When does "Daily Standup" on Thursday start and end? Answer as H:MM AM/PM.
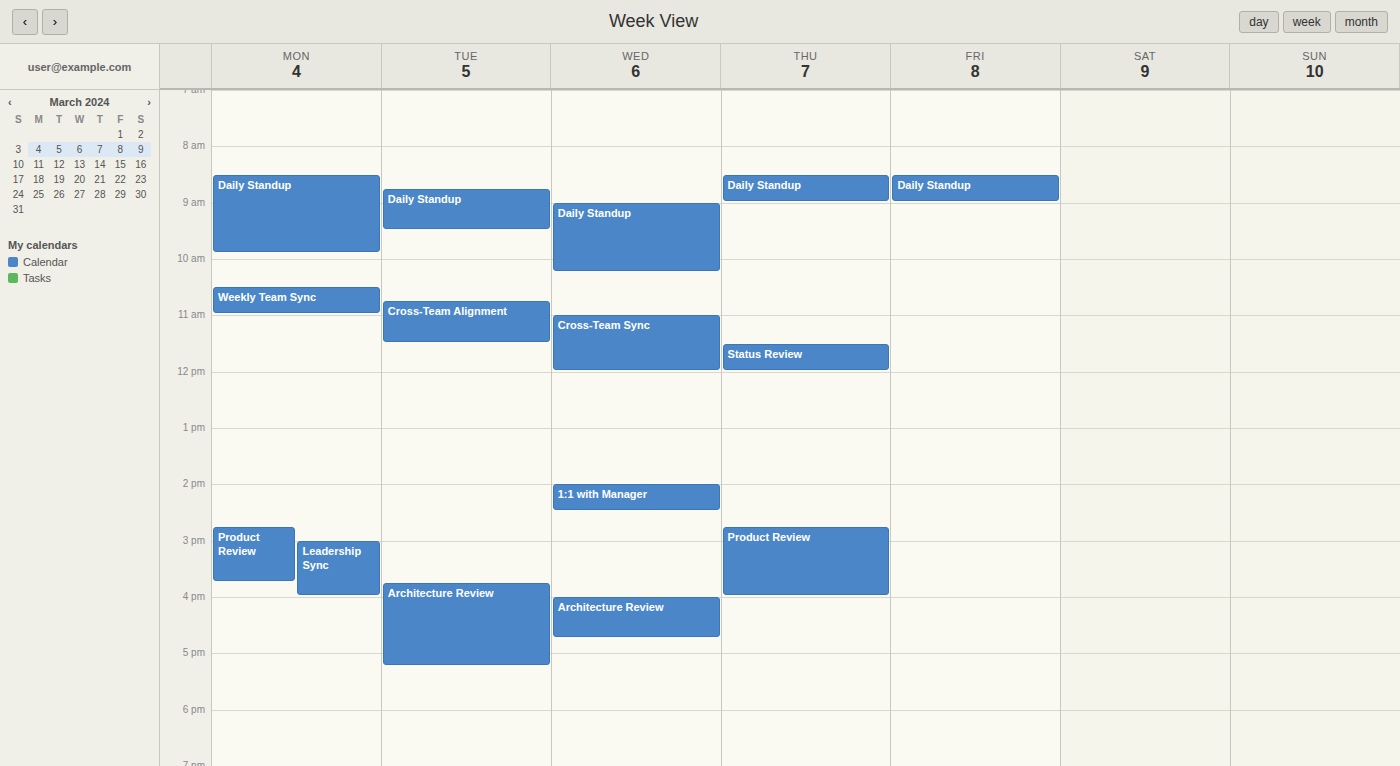
8:30 AM to 9:00 AM